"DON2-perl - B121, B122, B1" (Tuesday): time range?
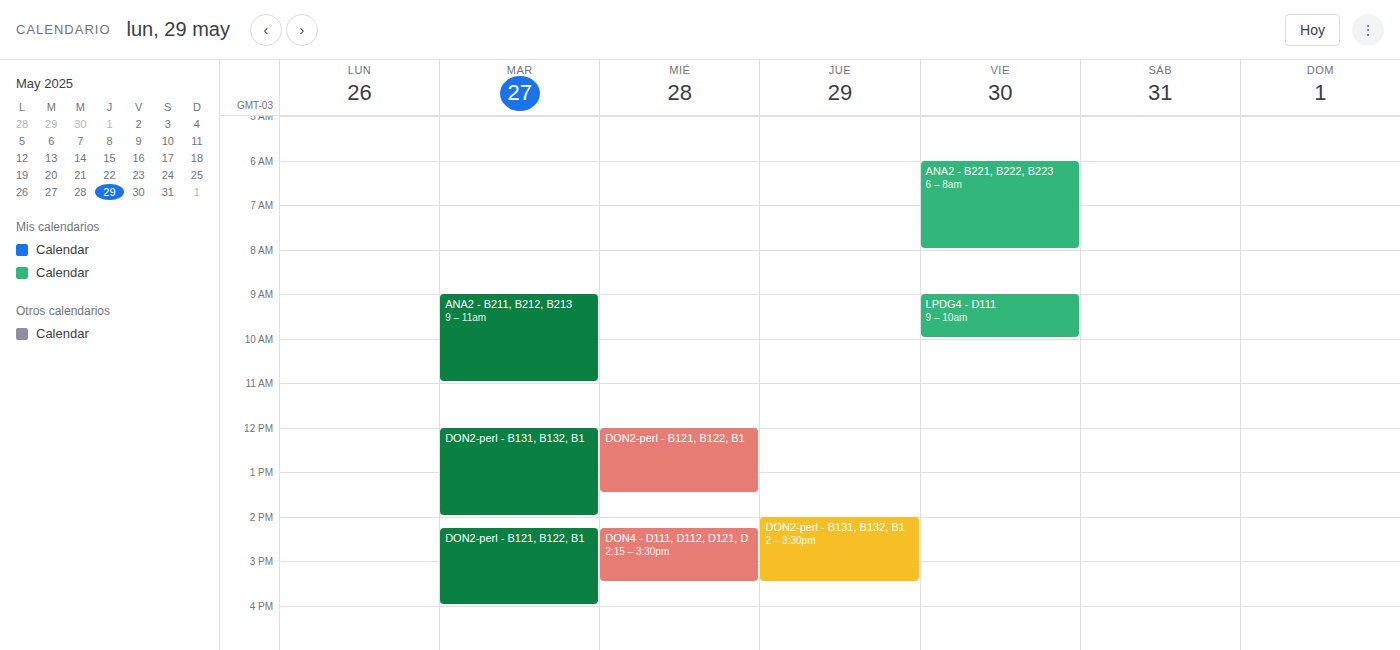
2:15 PM to 4:00 PM